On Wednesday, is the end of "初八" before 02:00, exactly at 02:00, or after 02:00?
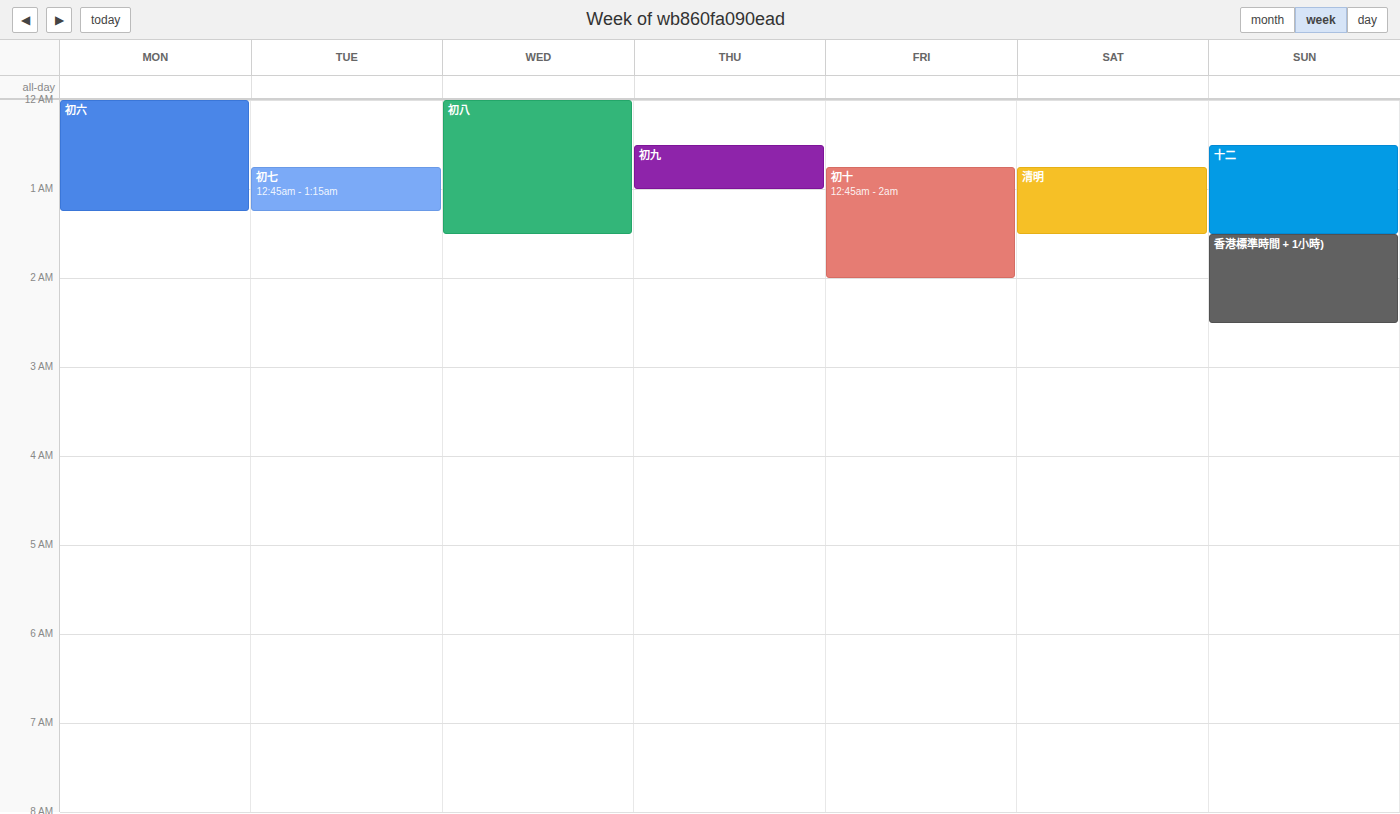
01:30 -- before 02:00, 30 minutes above the 02:00 line.